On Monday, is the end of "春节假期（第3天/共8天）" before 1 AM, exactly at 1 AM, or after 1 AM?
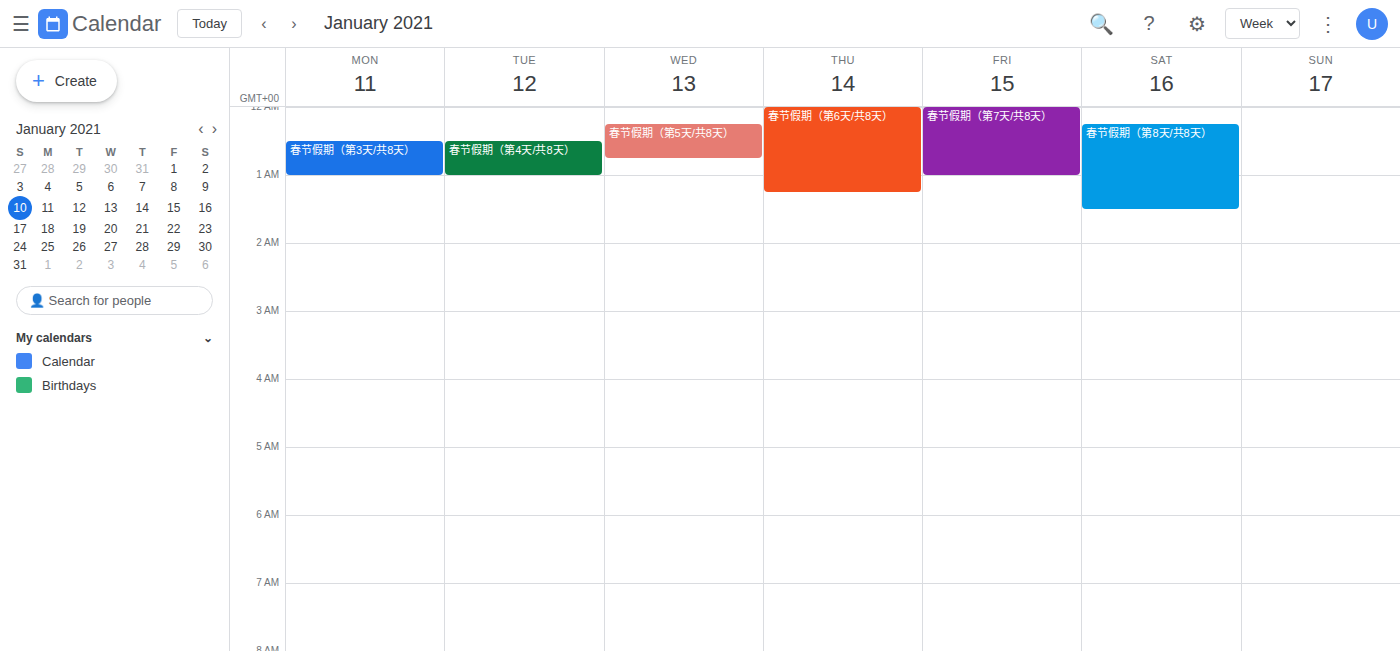
1:00 AM -- exactly at 1 AM, on the 1 AM line.